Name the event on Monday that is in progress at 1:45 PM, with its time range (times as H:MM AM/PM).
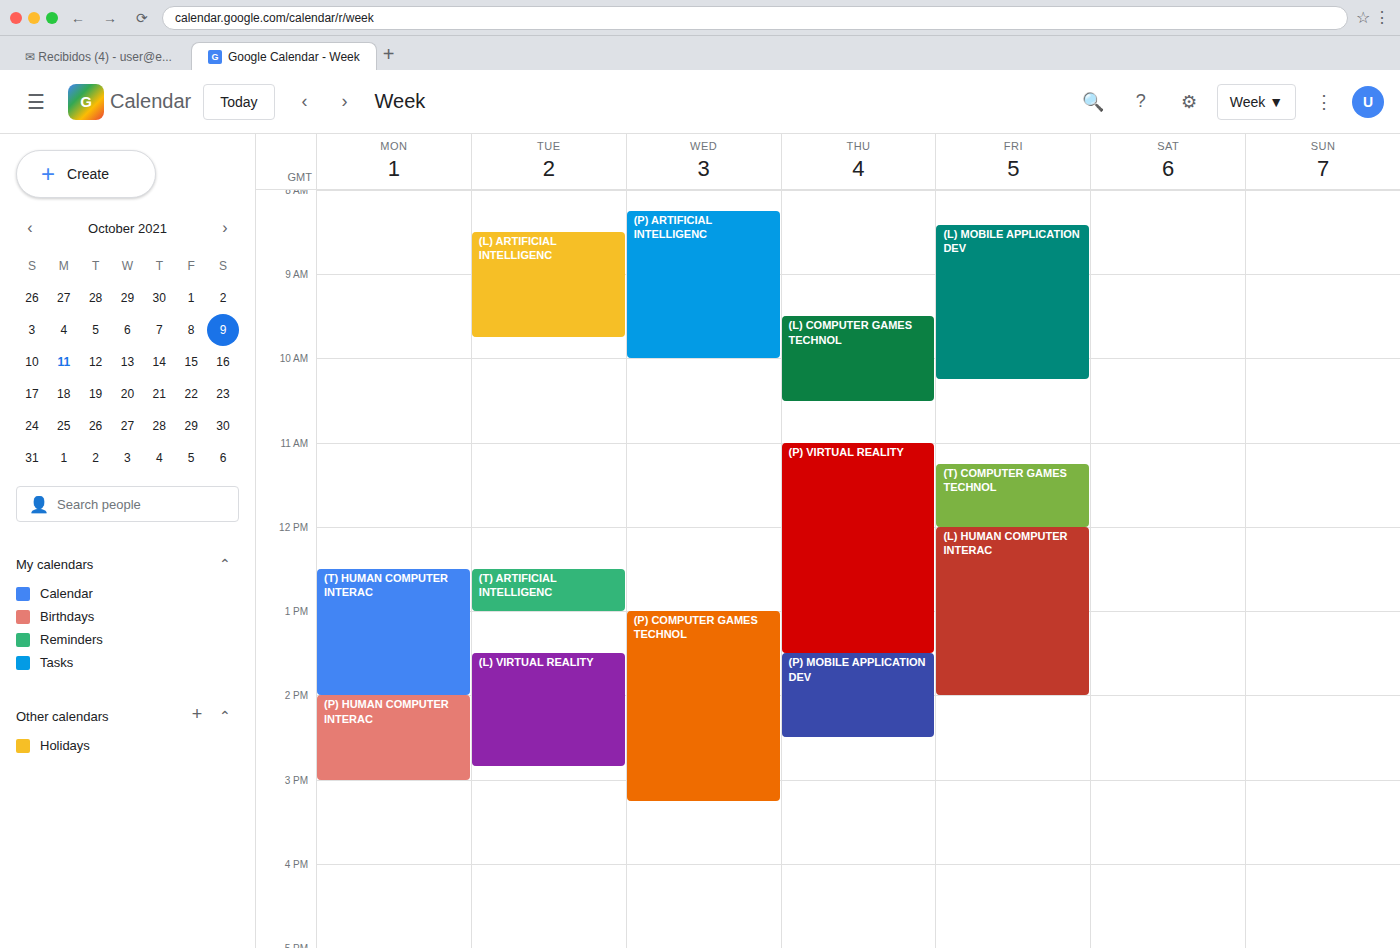
"(T) HUMAN COMPUTER INTERAC", 12:30 PM to 2:00 PM